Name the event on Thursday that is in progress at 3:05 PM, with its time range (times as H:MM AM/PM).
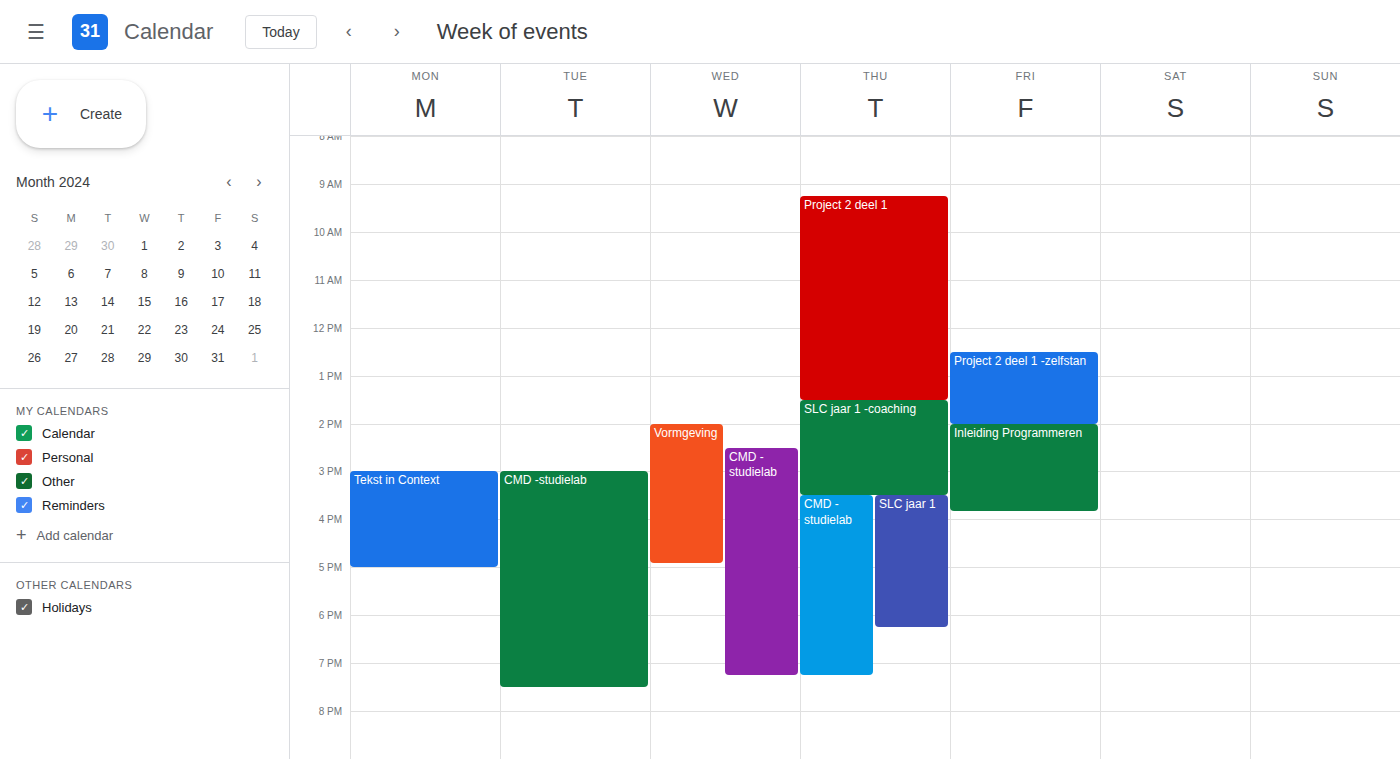
"SLC jaar 1 -coaching", 1:30 PM to 3:30 PM